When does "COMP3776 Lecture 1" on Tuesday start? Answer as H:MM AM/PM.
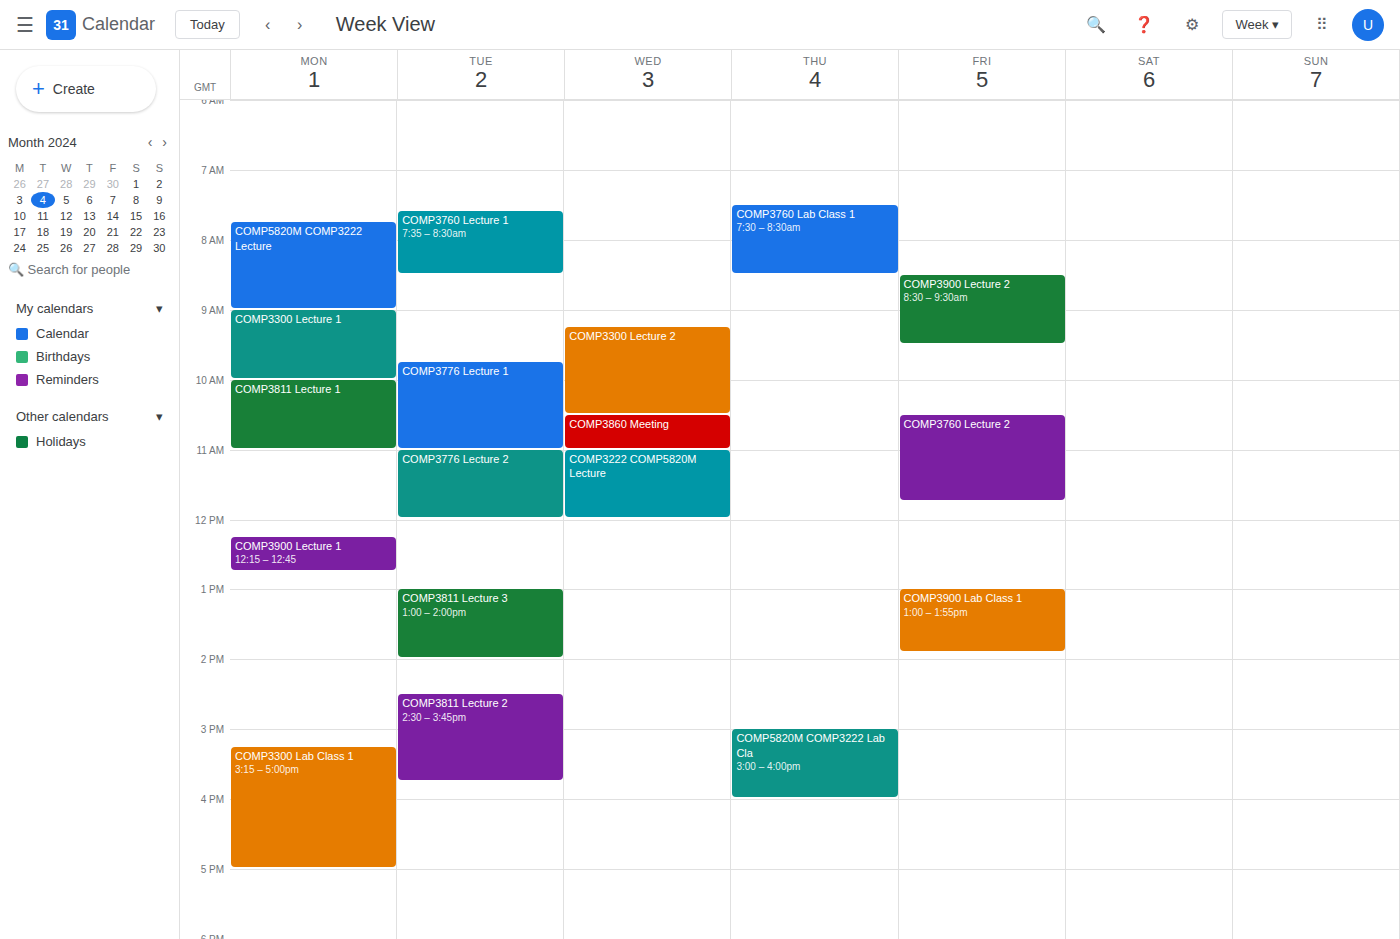
9:45 AM